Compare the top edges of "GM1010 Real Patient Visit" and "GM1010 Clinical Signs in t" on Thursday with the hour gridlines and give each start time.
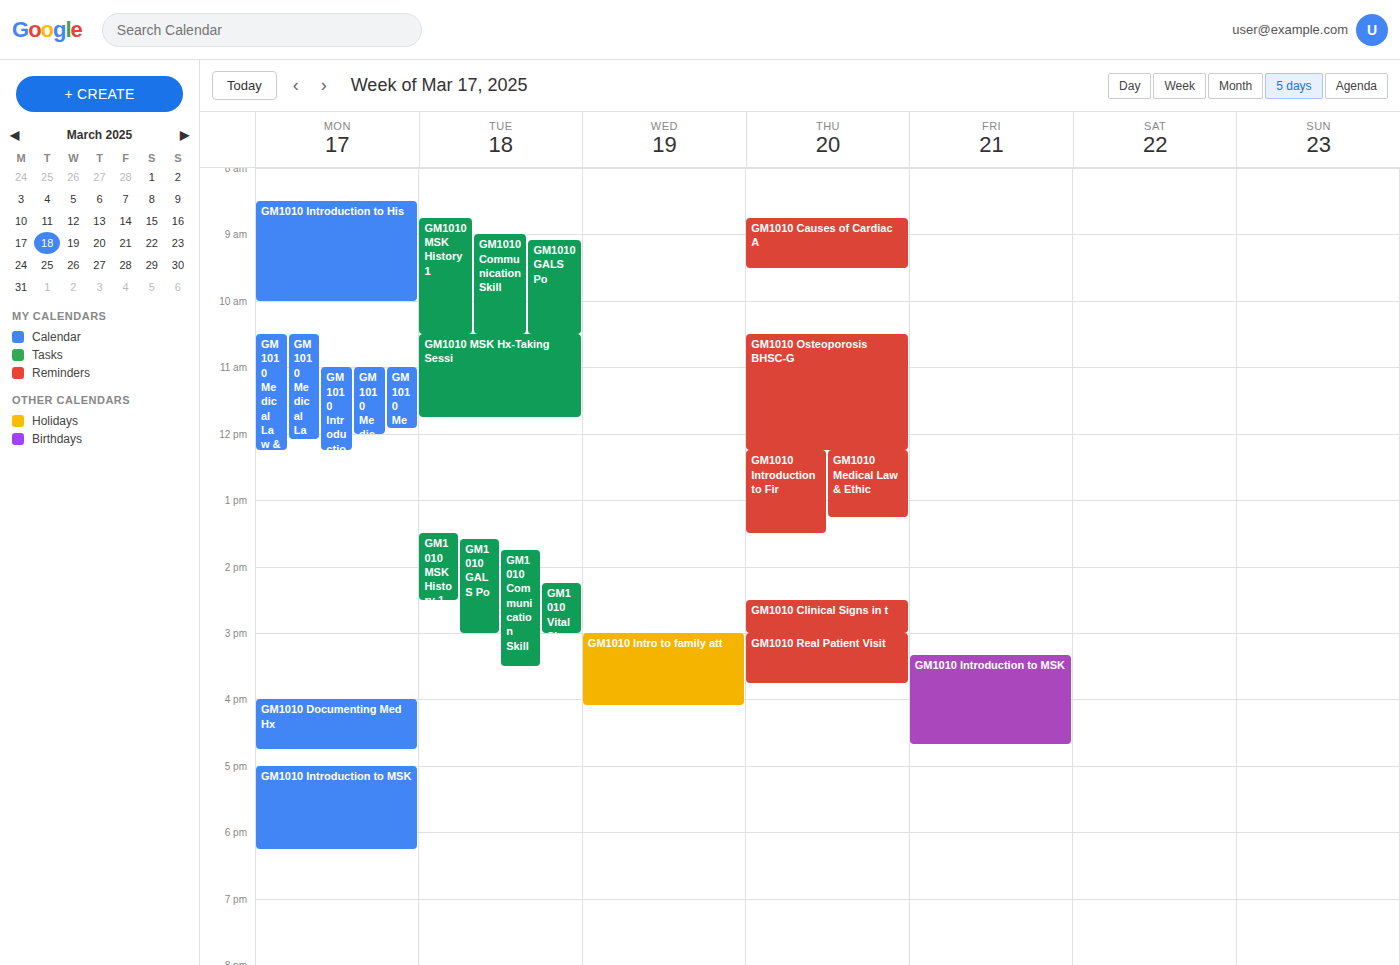
"GM1010 Real Patient Visit": 3:00 PM, exactly on the 3 PM line. "GM1010 Clinical Signs in t": 2:30 PM, halfway between the 2 PM and 3 PM lines.